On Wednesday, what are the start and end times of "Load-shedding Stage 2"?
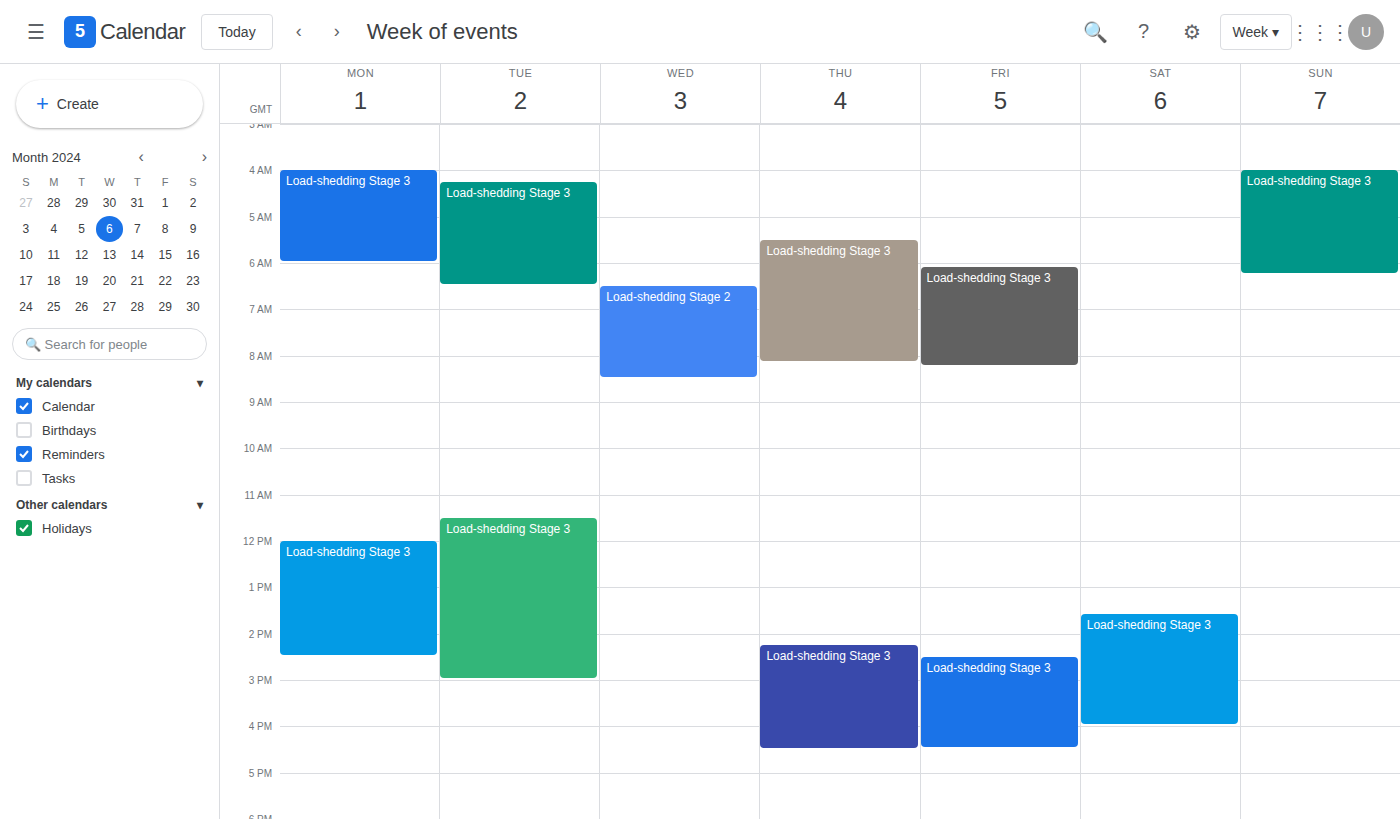
6:30 AM to 8:30 AM